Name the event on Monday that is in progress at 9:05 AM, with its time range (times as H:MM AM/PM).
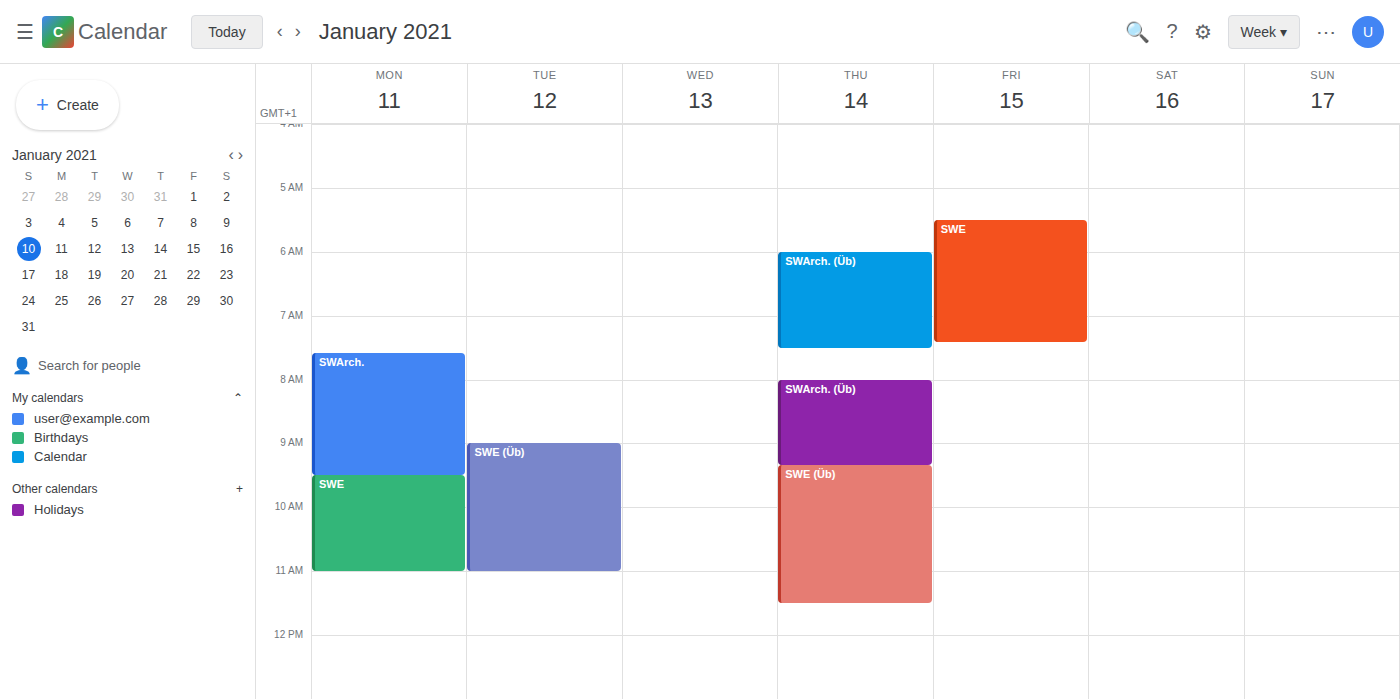
"SWArch.", 7:35 AM to 9:30 AM